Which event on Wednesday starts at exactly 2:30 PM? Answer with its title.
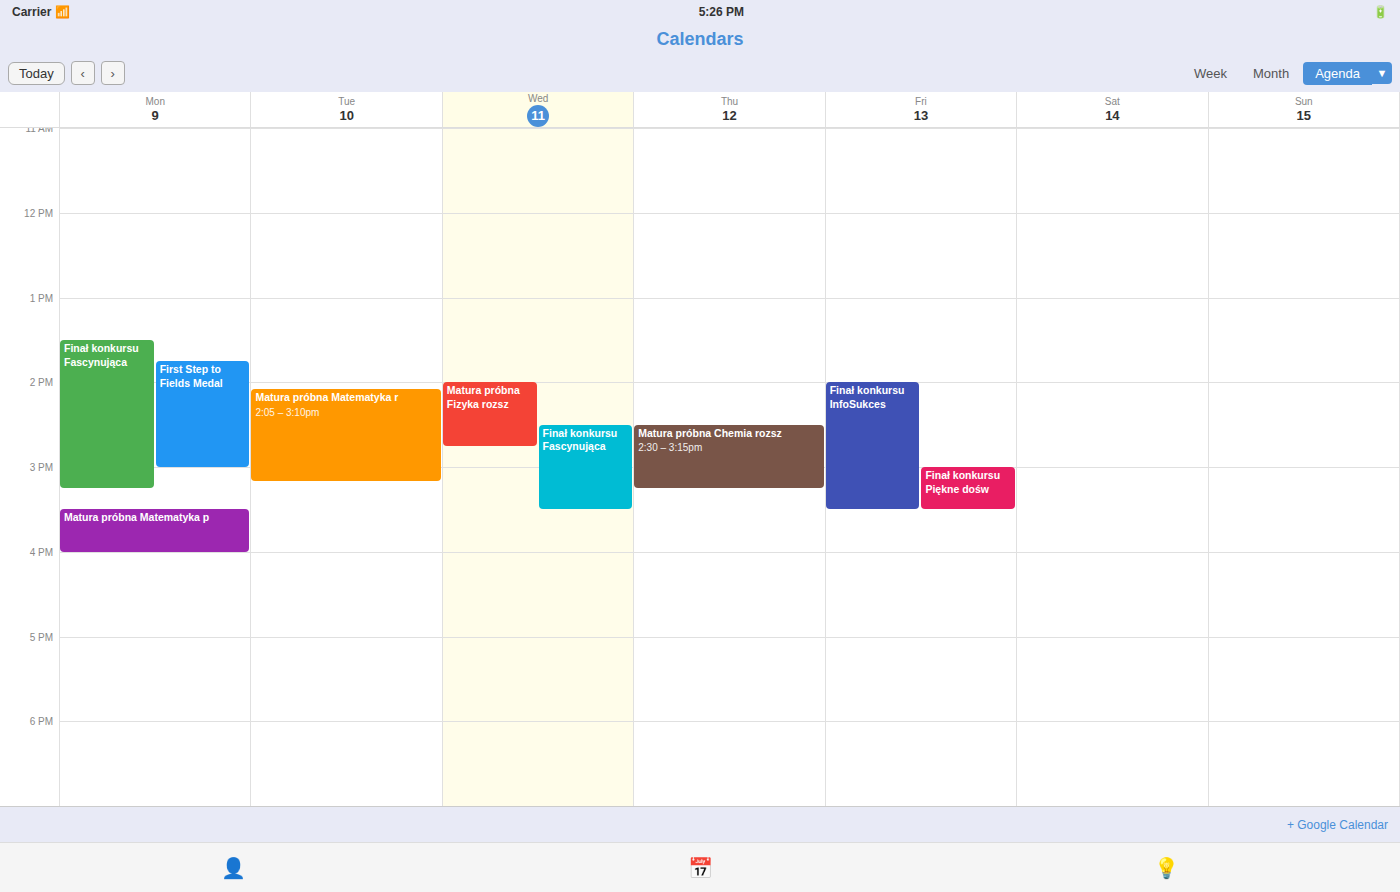
"Finał konkursu Fascynująca"